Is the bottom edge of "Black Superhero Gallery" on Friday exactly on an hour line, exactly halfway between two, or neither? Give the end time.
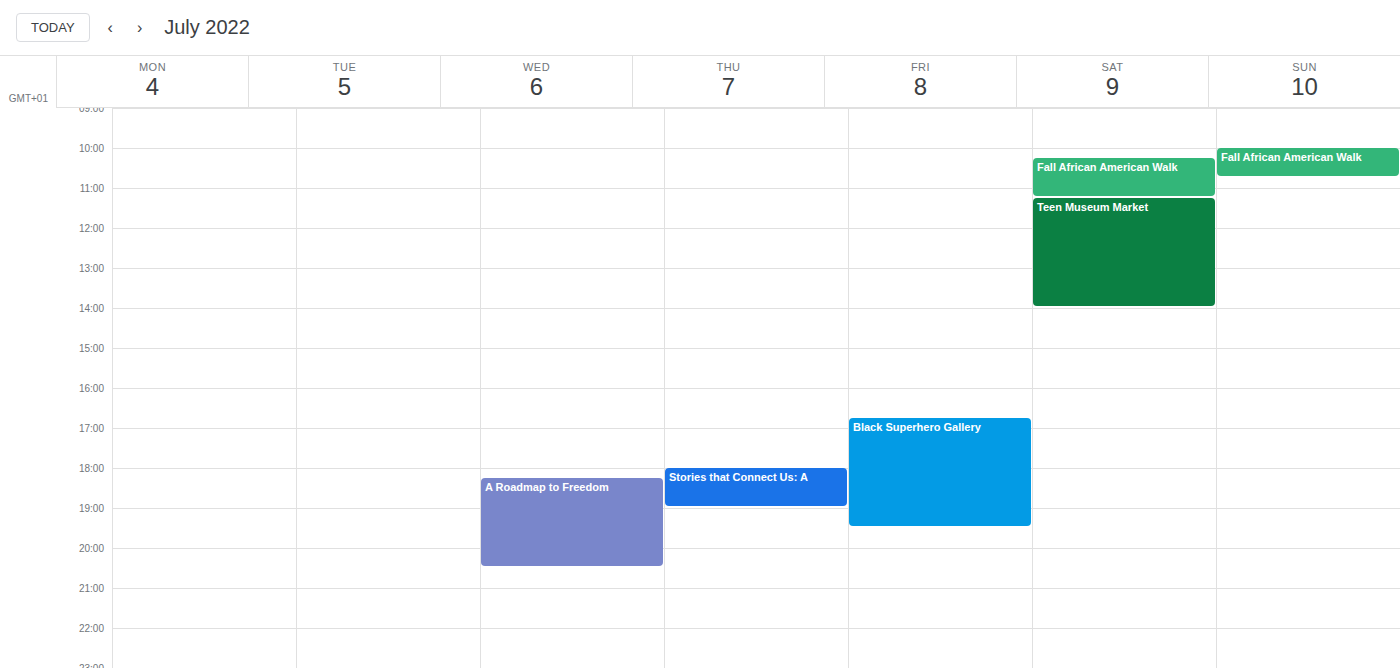
7:30 PM -- halfway between the 7 PM and 8 PM lines.